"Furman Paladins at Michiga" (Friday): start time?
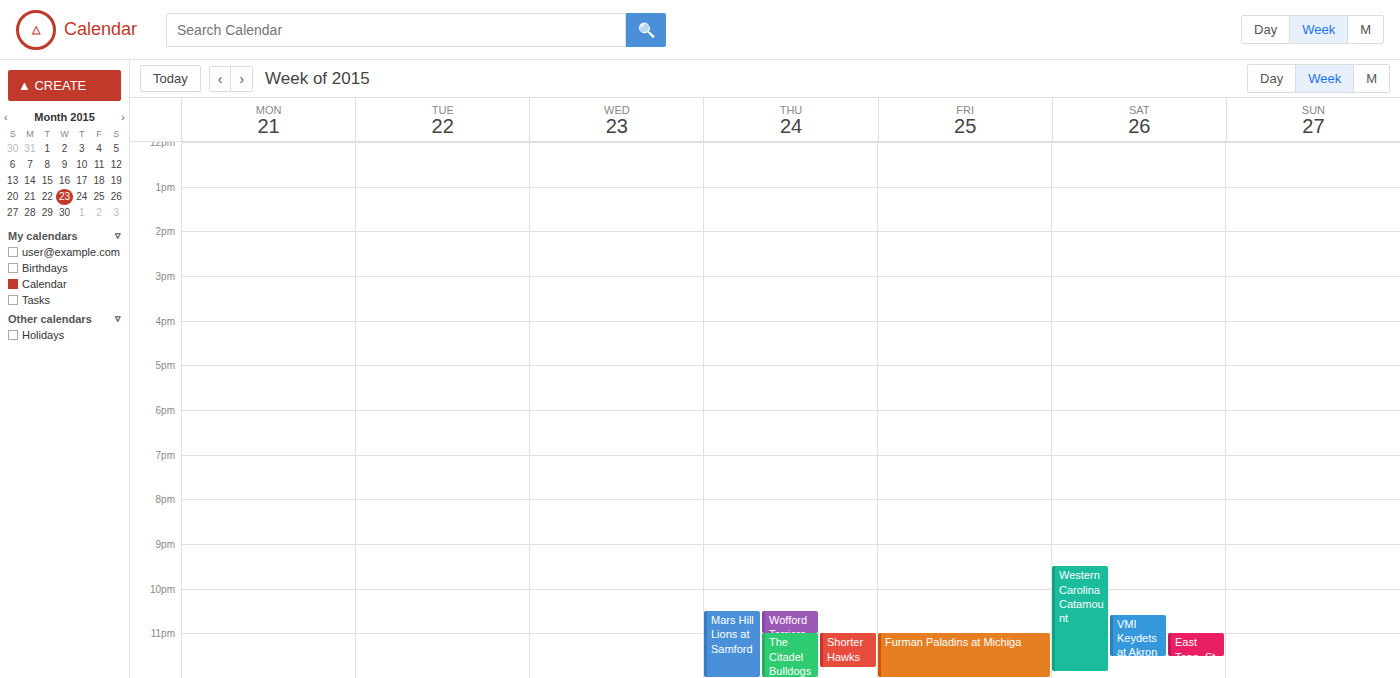
11:00 PM